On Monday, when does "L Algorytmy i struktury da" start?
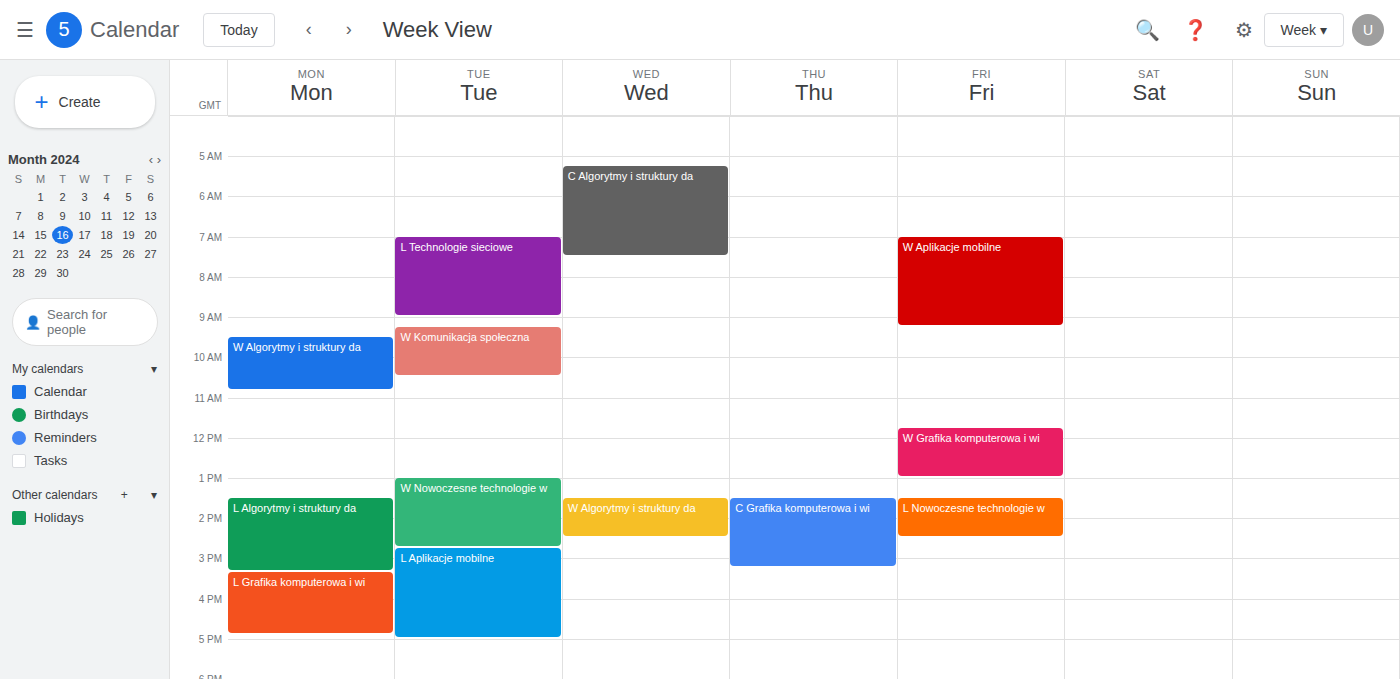
1:30 PM